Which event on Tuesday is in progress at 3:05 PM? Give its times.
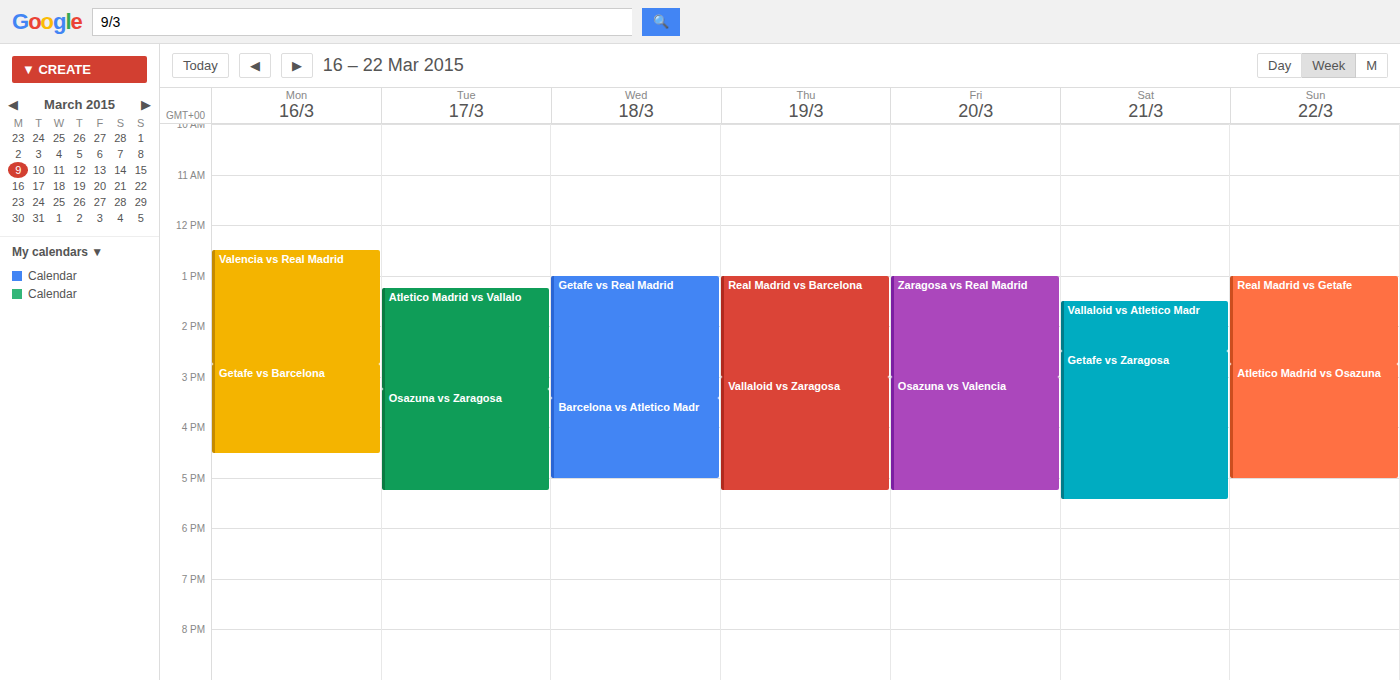
"Atletico Madrid vs Vallalo", 1:15 PM to 3:15 PM